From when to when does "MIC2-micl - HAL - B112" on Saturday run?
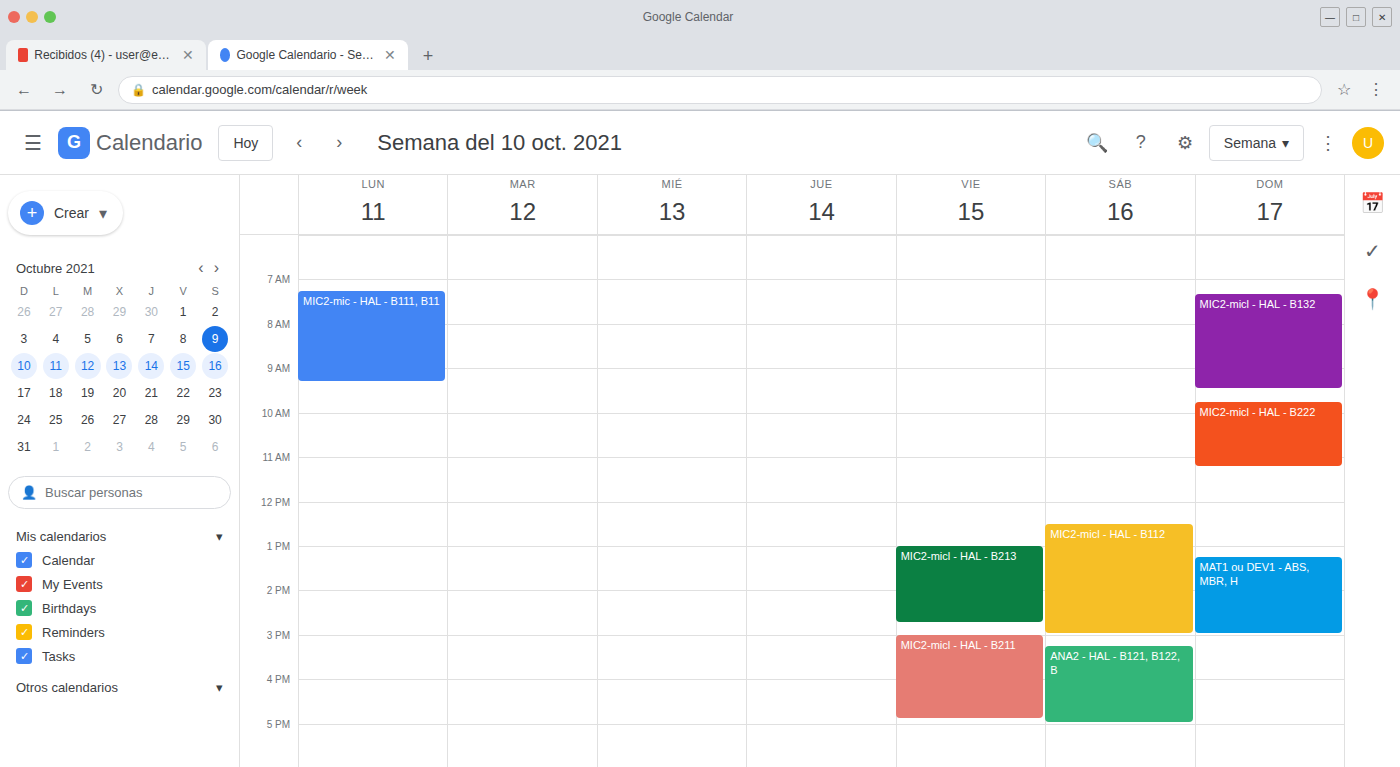
12:30 PM to 3:00 PM